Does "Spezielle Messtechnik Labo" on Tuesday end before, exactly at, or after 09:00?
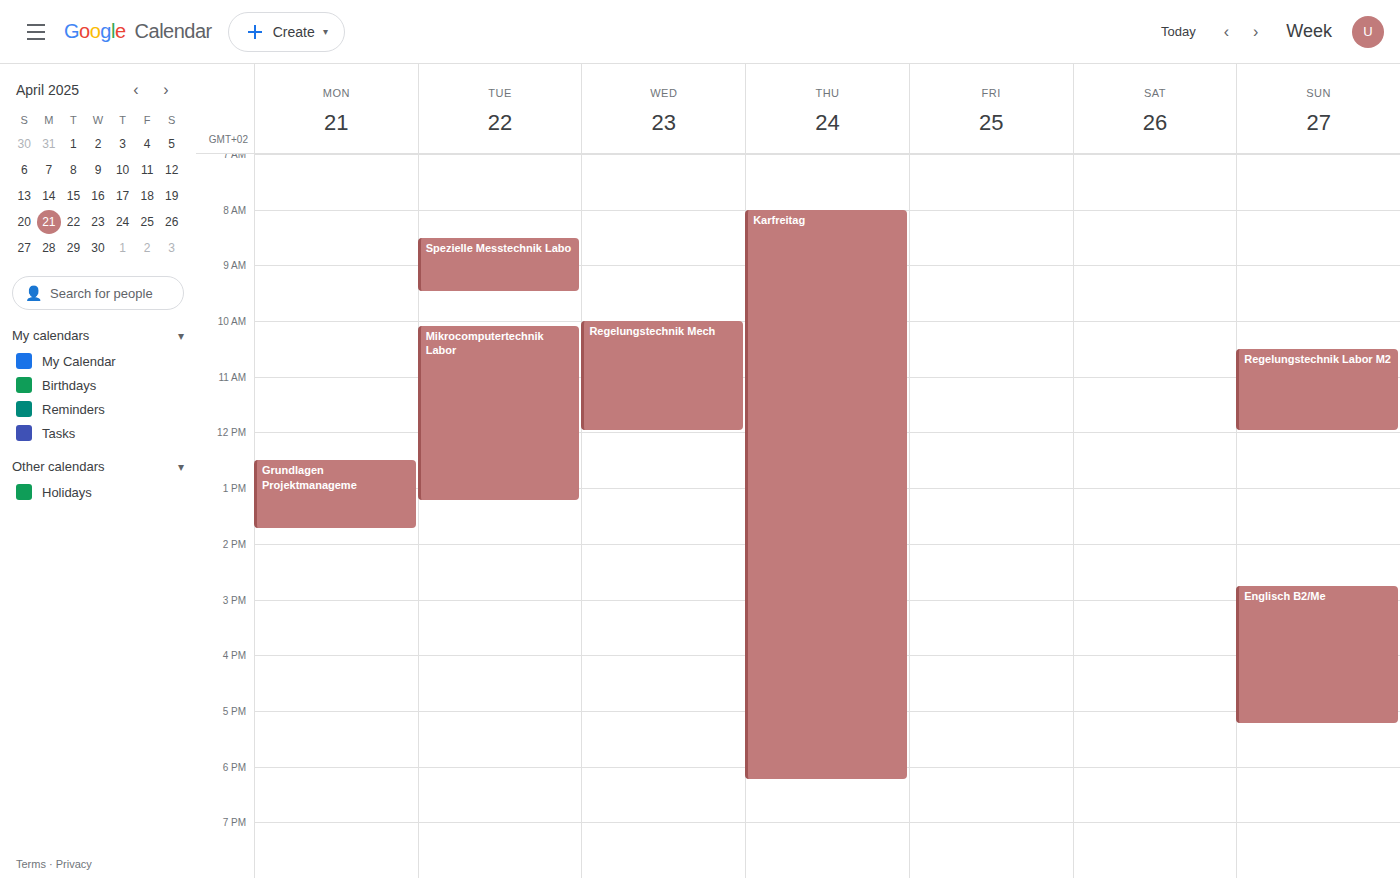
09:30 -- after 09:00, 30 minutes below the 09:00 line.